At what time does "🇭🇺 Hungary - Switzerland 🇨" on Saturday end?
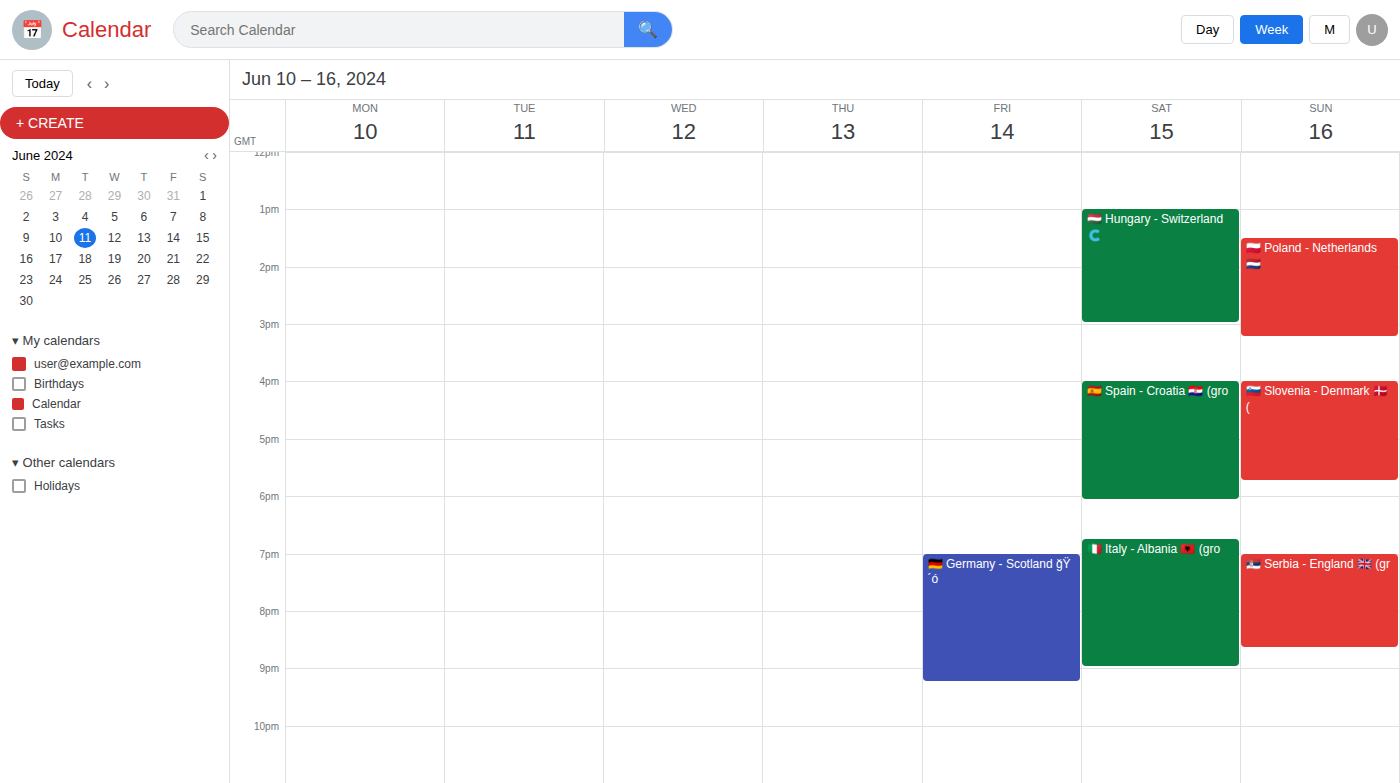
3:00 PM